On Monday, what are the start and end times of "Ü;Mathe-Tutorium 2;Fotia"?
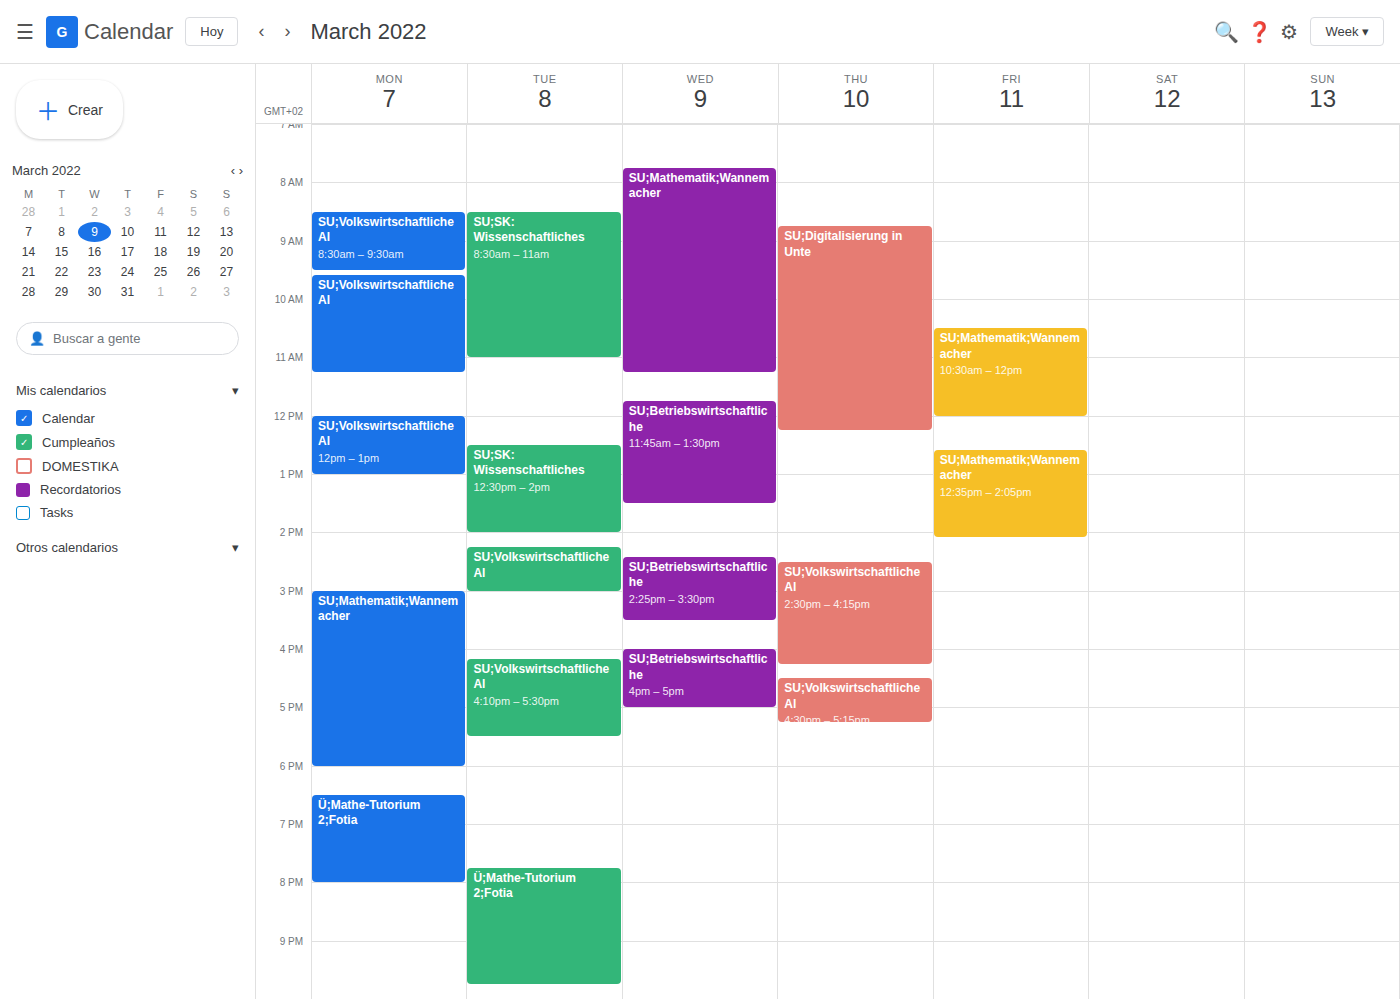
6:30 PM to 8:00 PM